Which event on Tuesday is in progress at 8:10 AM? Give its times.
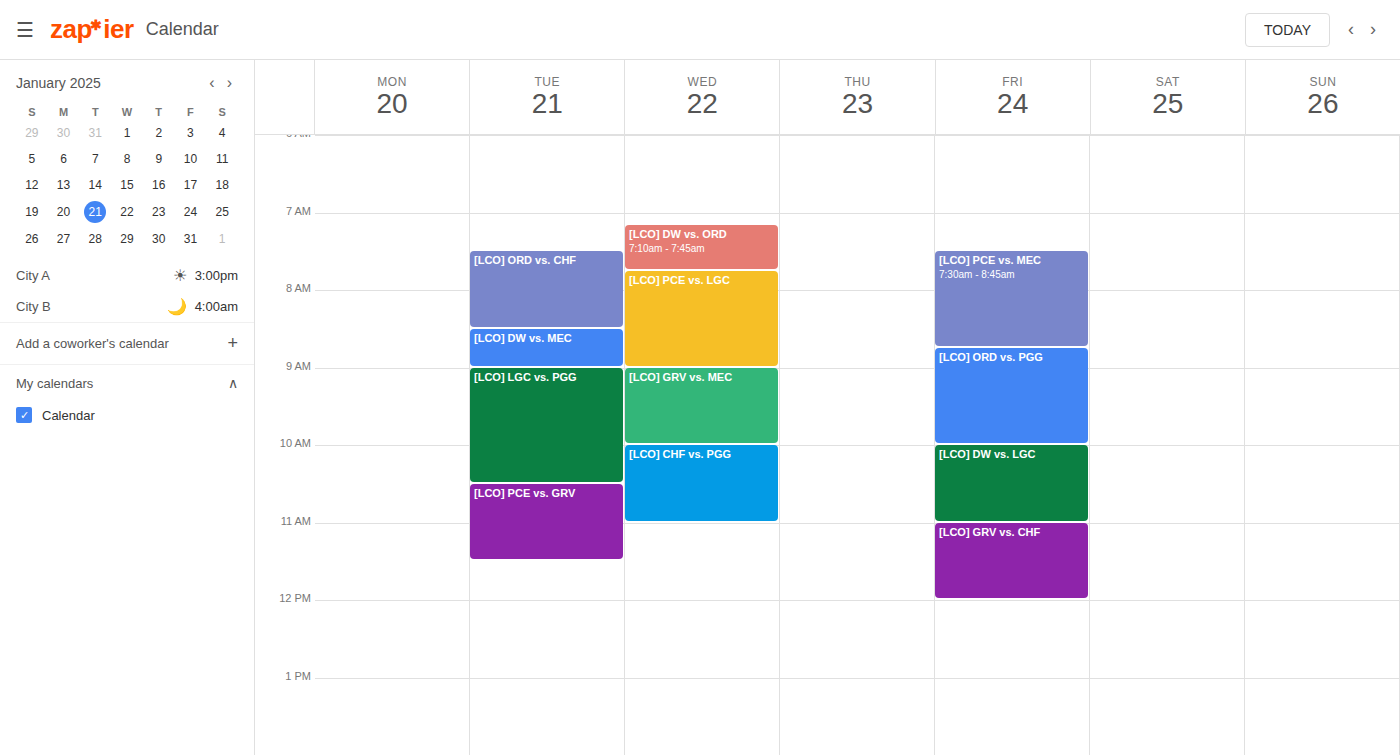
"[LCO] ORD vs. CHF", 7:30 AM to 8:30 AM